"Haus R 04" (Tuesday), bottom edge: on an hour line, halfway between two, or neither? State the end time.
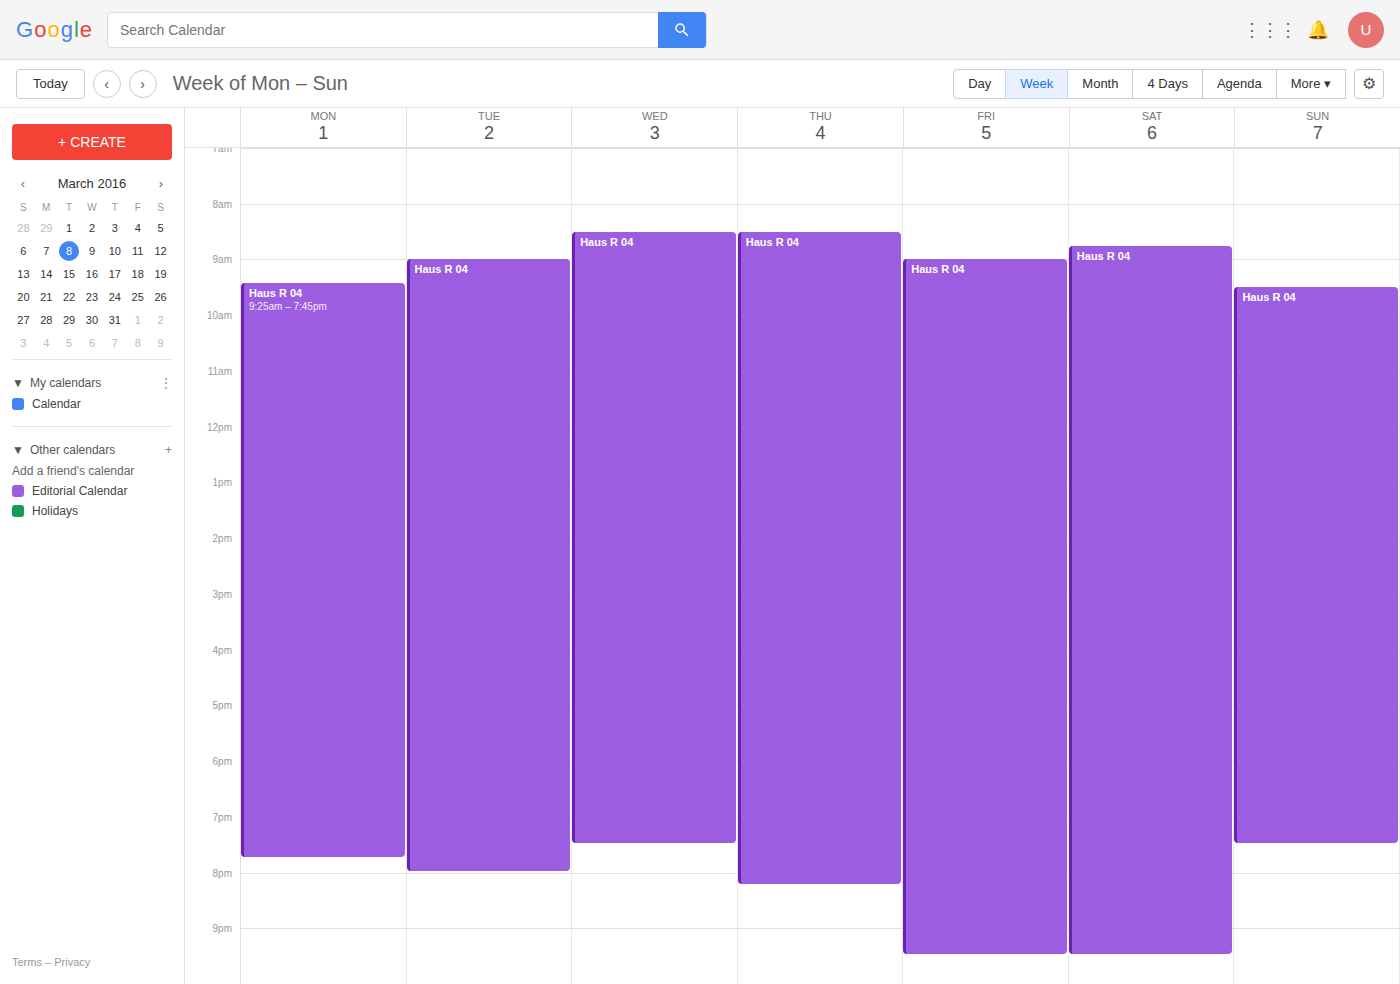
8:00 PM -- exactly on the 8 PM line.